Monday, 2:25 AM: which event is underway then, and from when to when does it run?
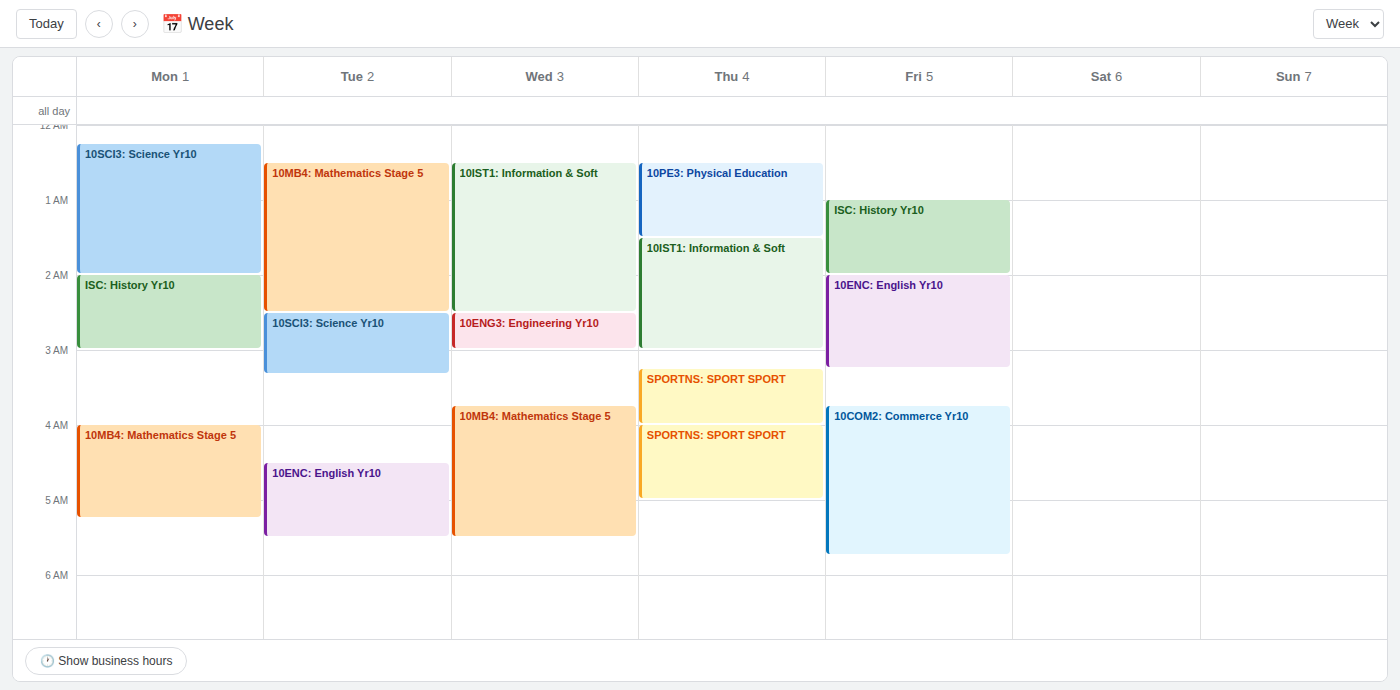
"ISC: History Yr10", 2:00 AM to 3:00 AM